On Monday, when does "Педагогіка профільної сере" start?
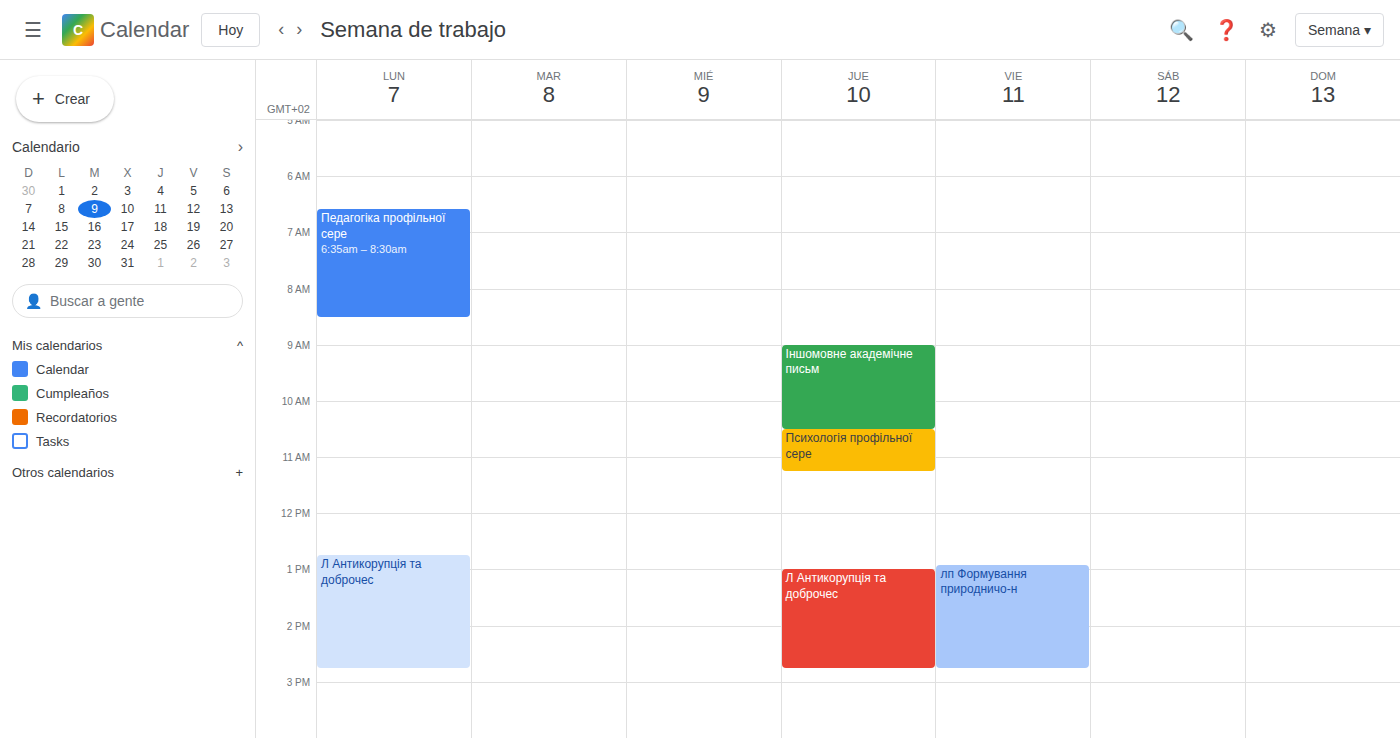
6:35 AM